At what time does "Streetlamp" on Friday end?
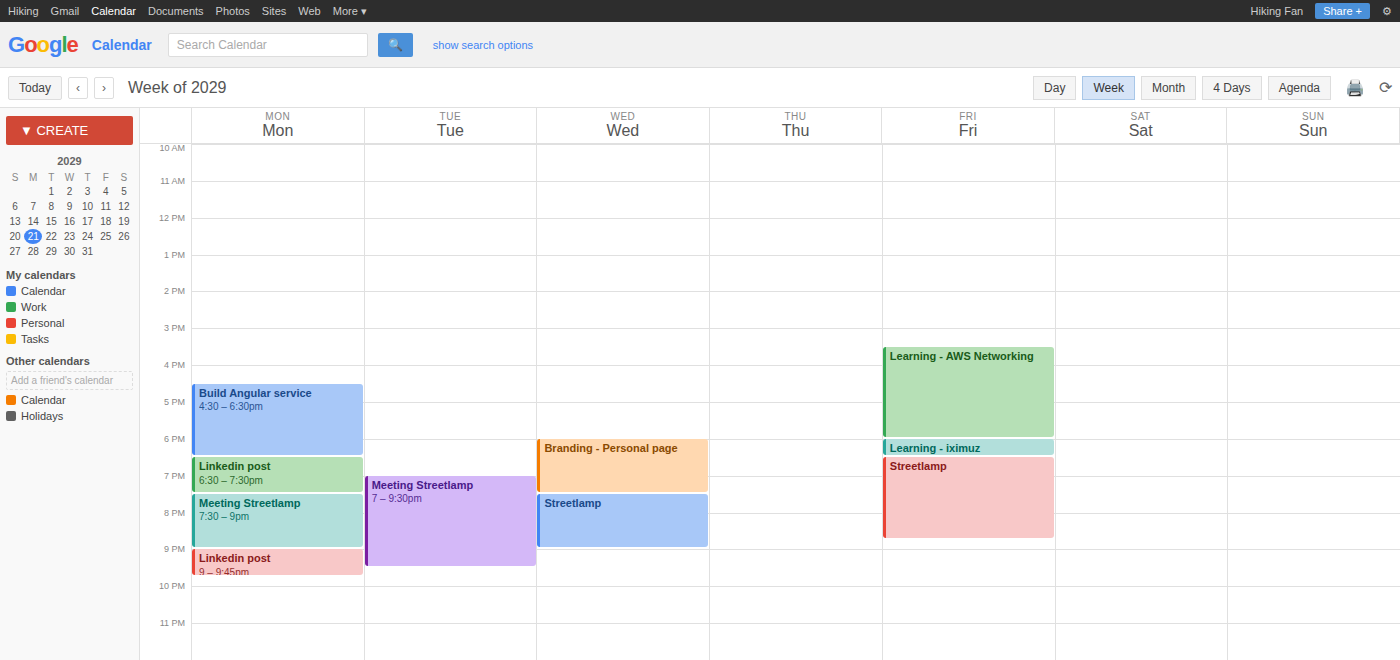
20:45